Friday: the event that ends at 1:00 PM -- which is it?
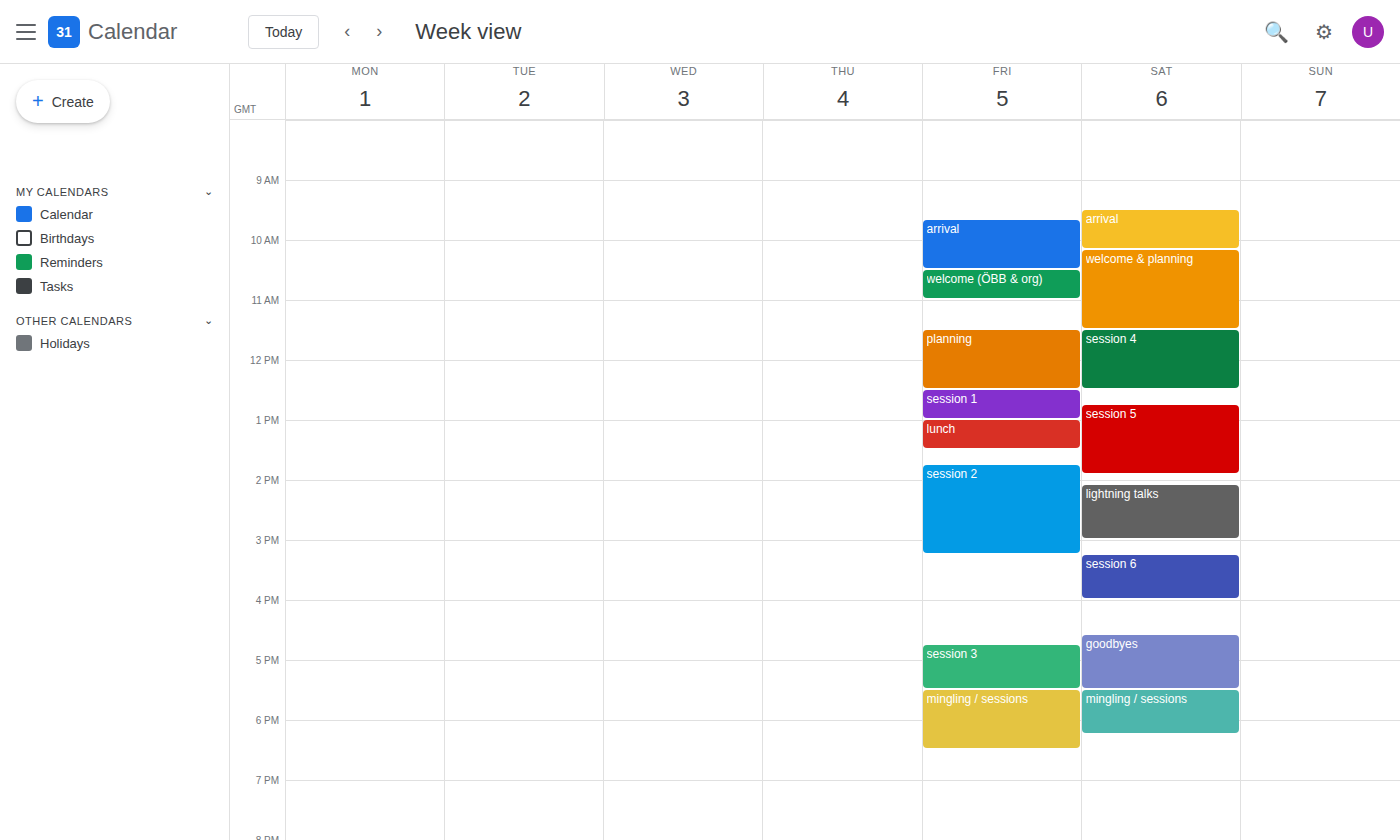
"session 1"